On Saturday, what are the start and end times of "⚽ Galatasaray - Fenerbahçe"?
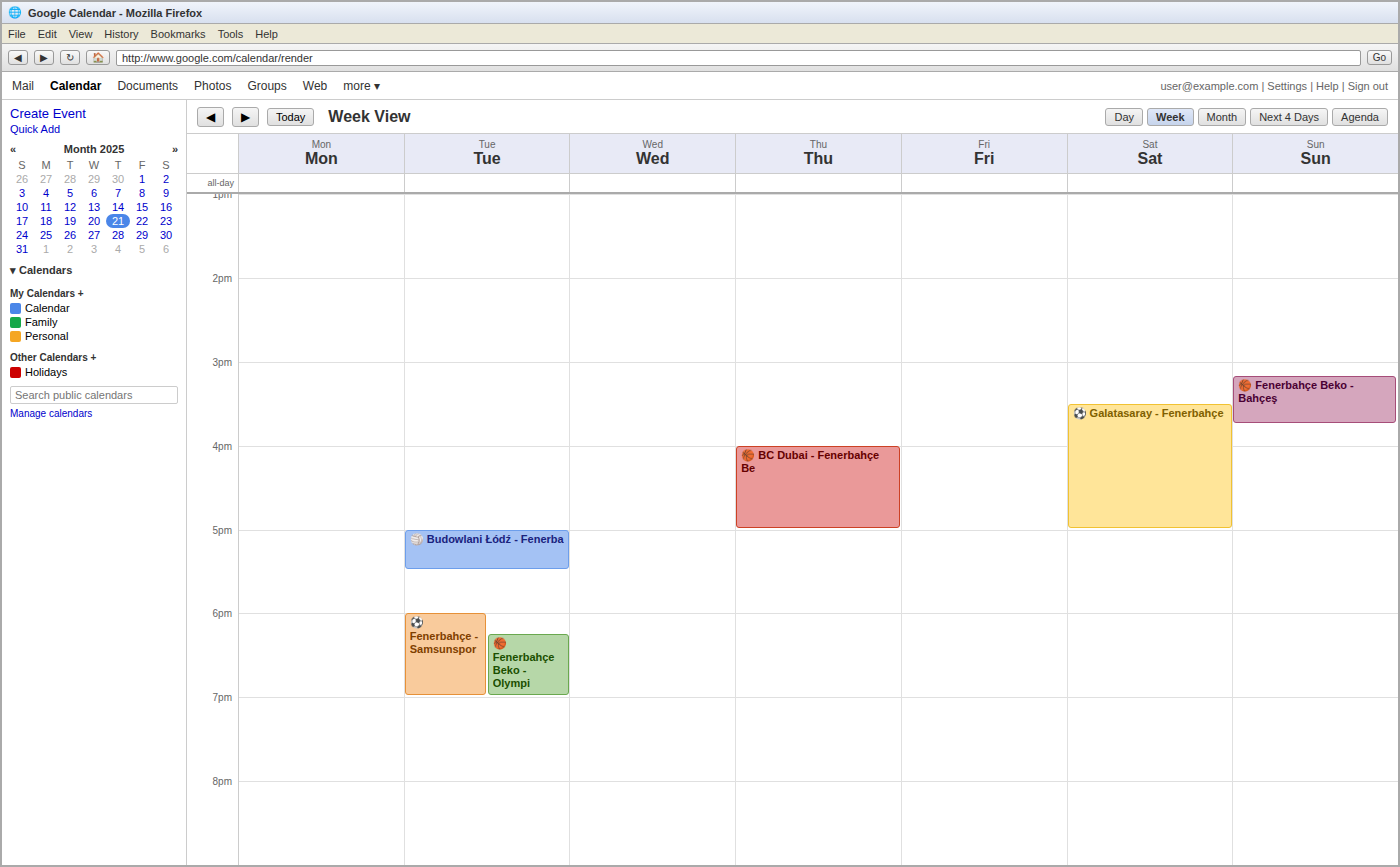
3:30 PM to 5:00 PM